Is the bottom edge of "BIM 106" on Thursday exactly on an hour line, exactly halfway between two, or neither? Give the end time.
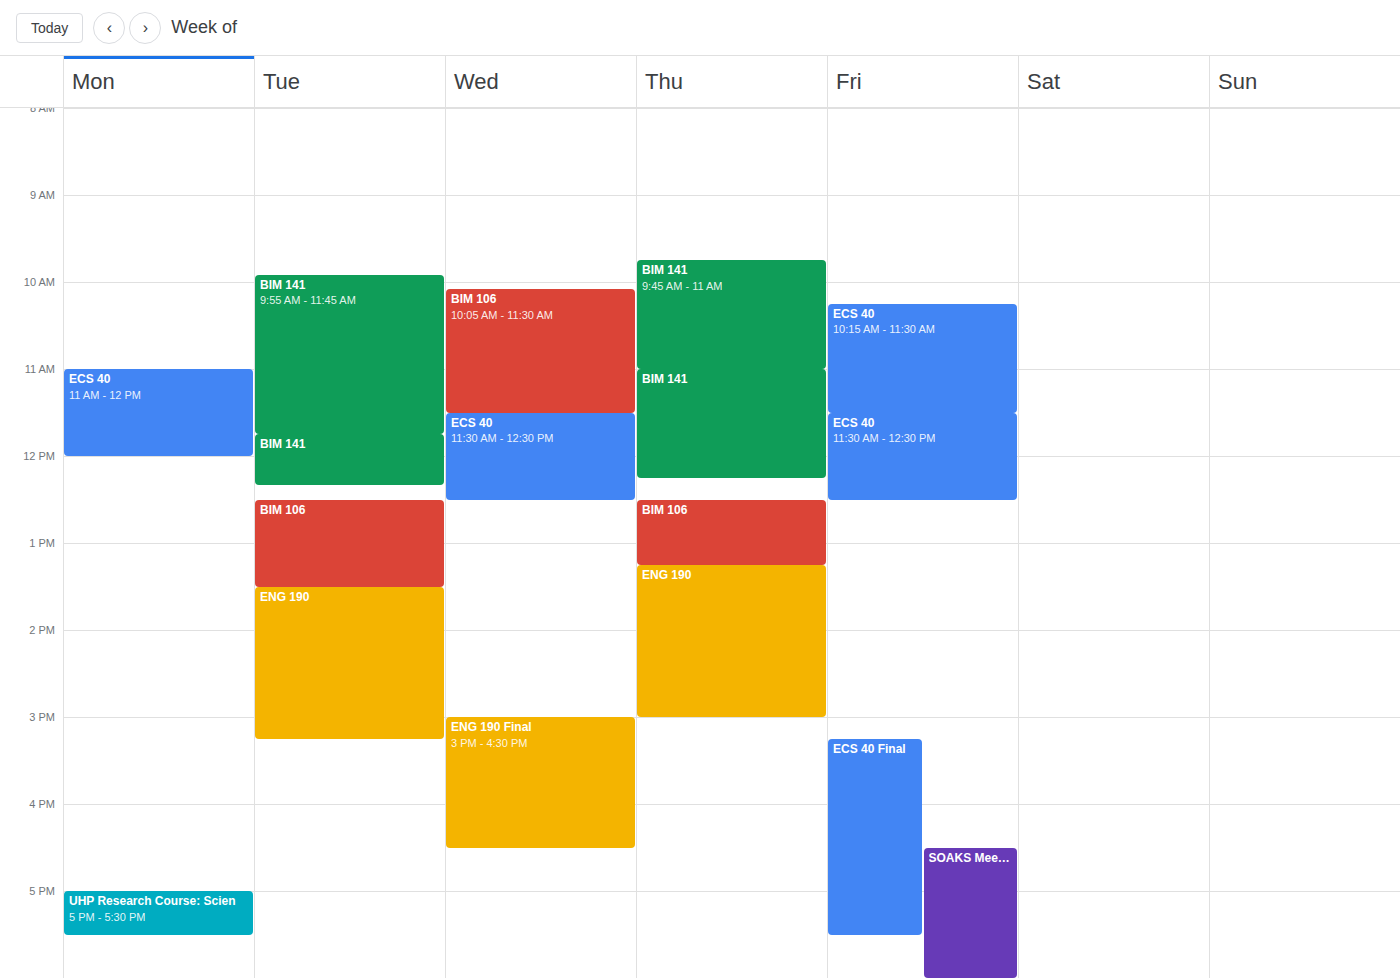
1:15 PM -- neither: a quarter of the way from the 1 PM line to the 2 PM line.